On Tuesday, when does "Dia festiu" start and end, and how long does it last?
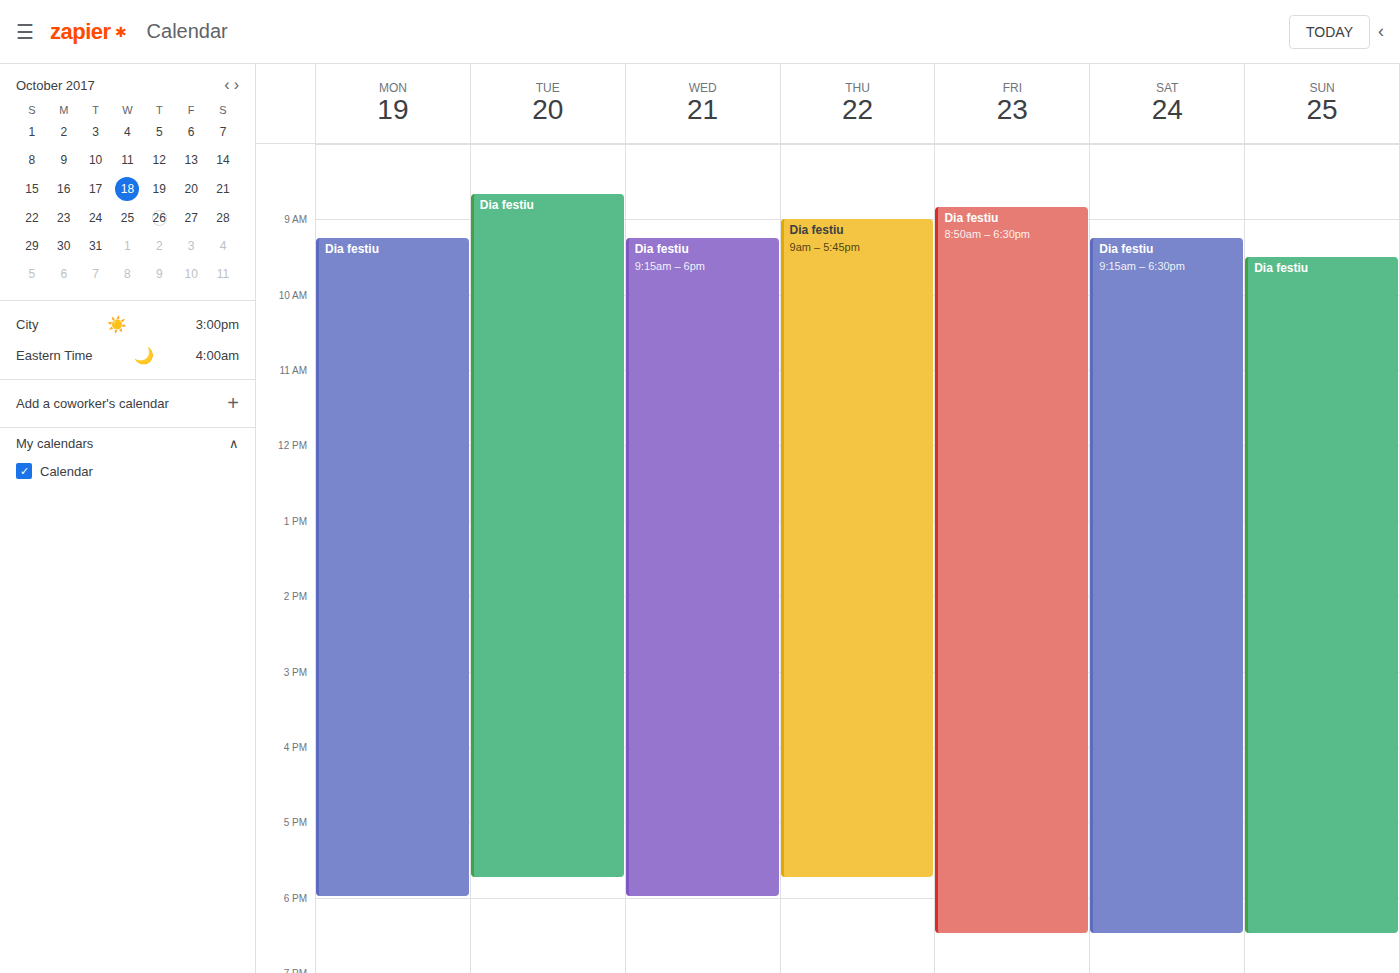
8:40 AM to 5:45 PM, 9 hours 5 minutes